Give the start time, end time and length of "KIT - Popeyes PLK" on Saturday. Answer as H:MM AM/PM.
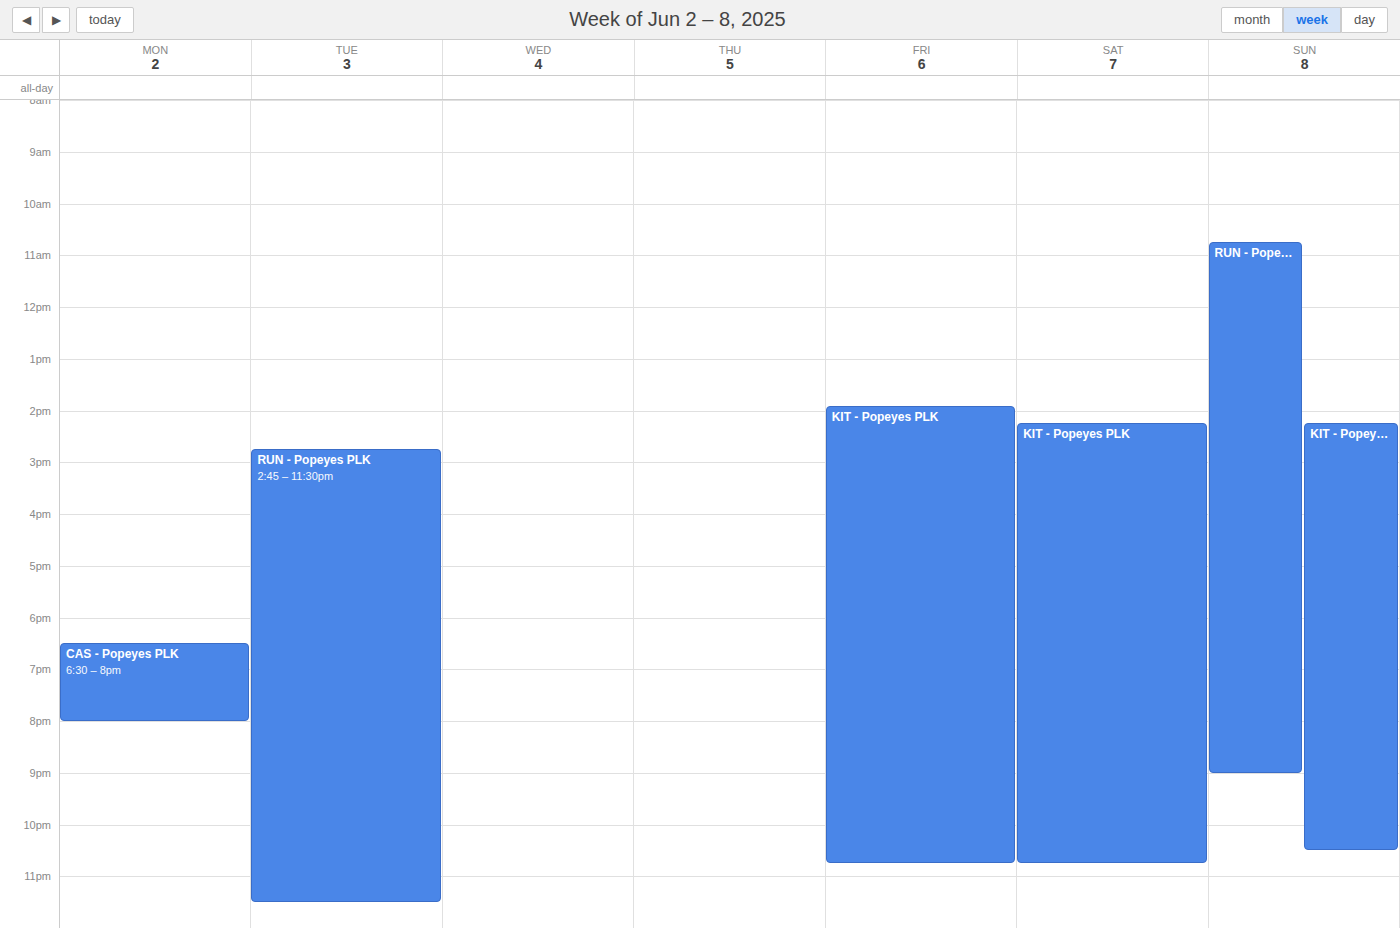
2:15 PM to 10:45 PM, 8 hours 30 minutes